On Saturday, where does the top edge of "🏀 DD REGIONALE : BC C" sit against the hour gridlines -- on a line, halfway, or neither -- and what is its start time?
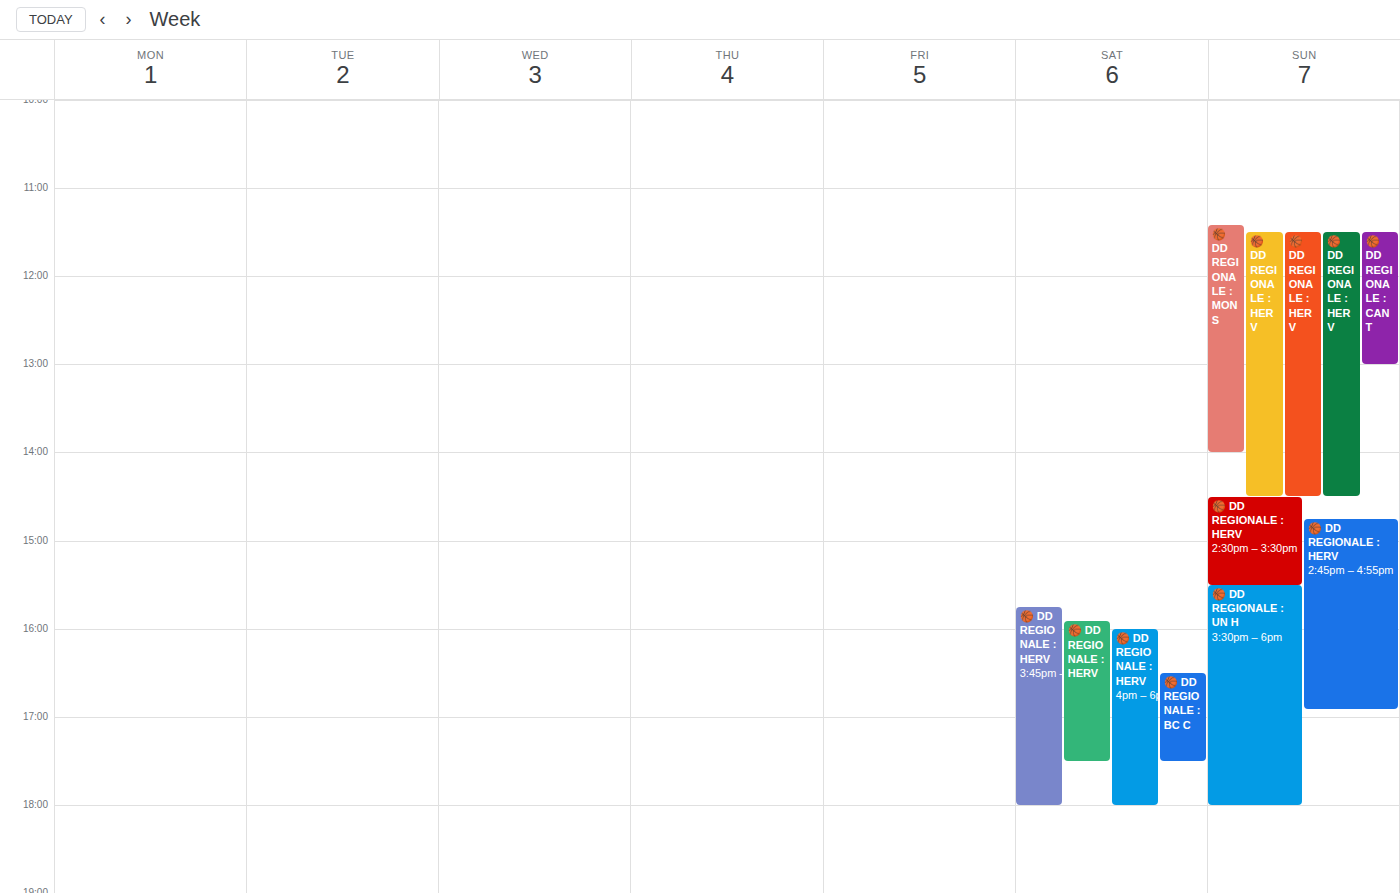
16:30 -- halfway between the 16:00 and 17:00 lines.